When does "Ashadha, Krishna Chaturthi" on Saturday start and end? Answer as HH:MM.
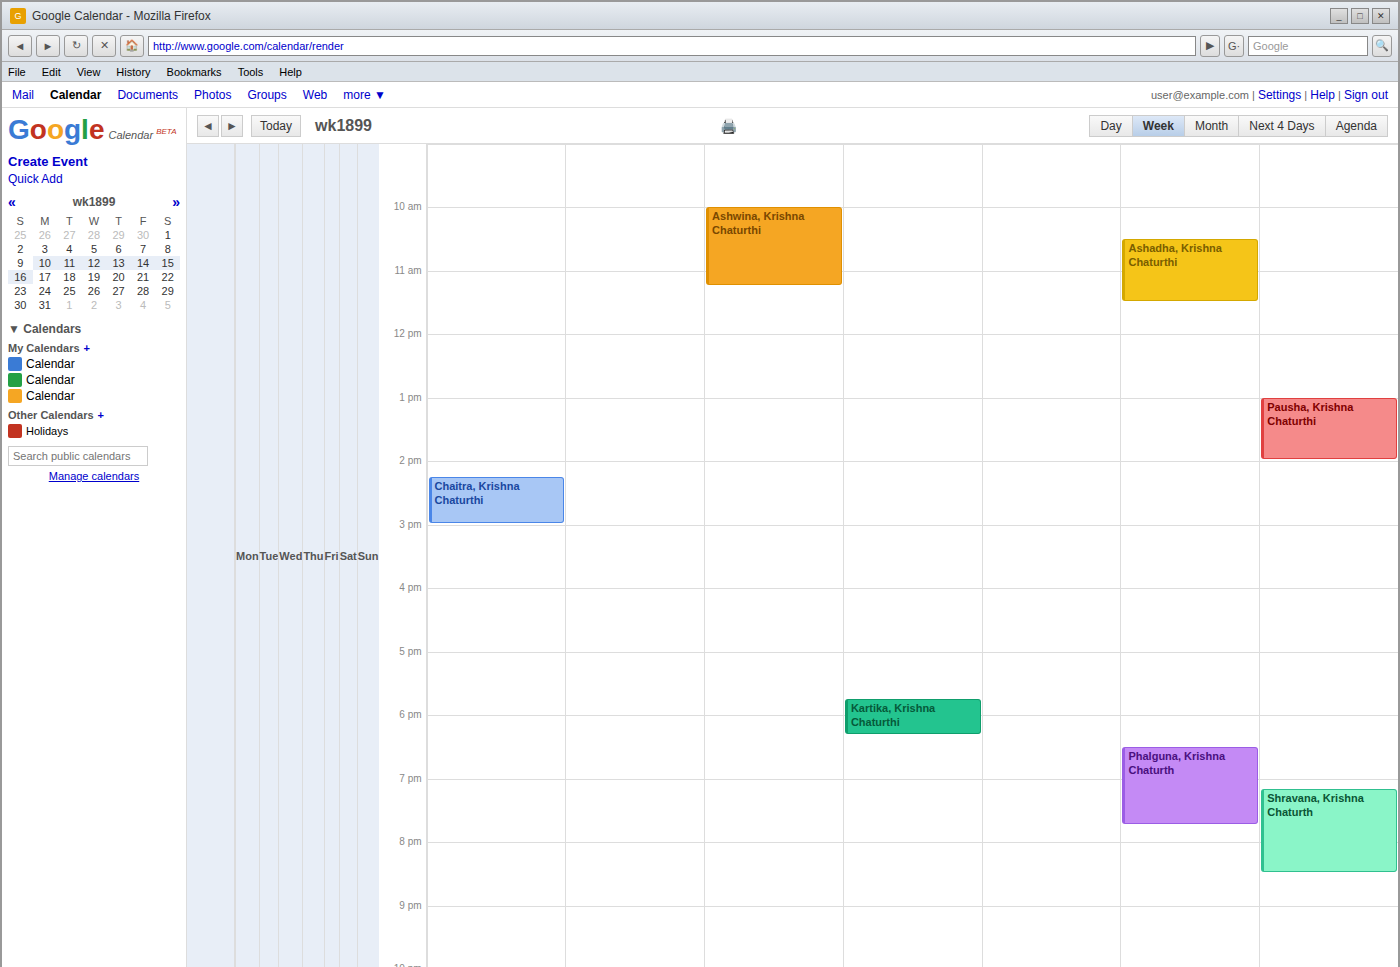
10:30 to 11:30